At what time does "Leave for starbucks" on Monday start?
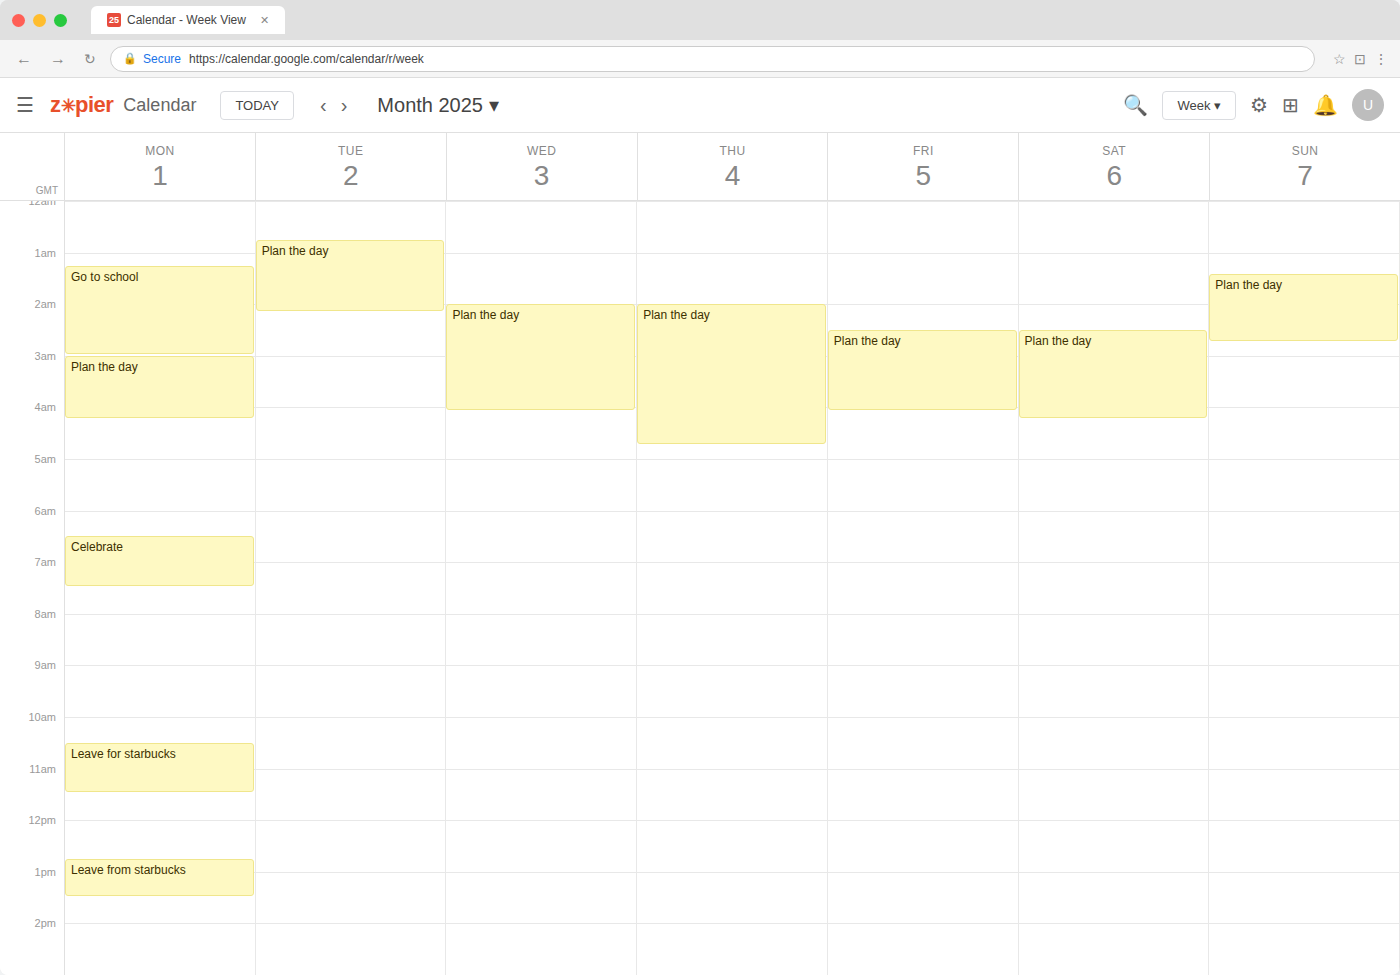
10:30 AM